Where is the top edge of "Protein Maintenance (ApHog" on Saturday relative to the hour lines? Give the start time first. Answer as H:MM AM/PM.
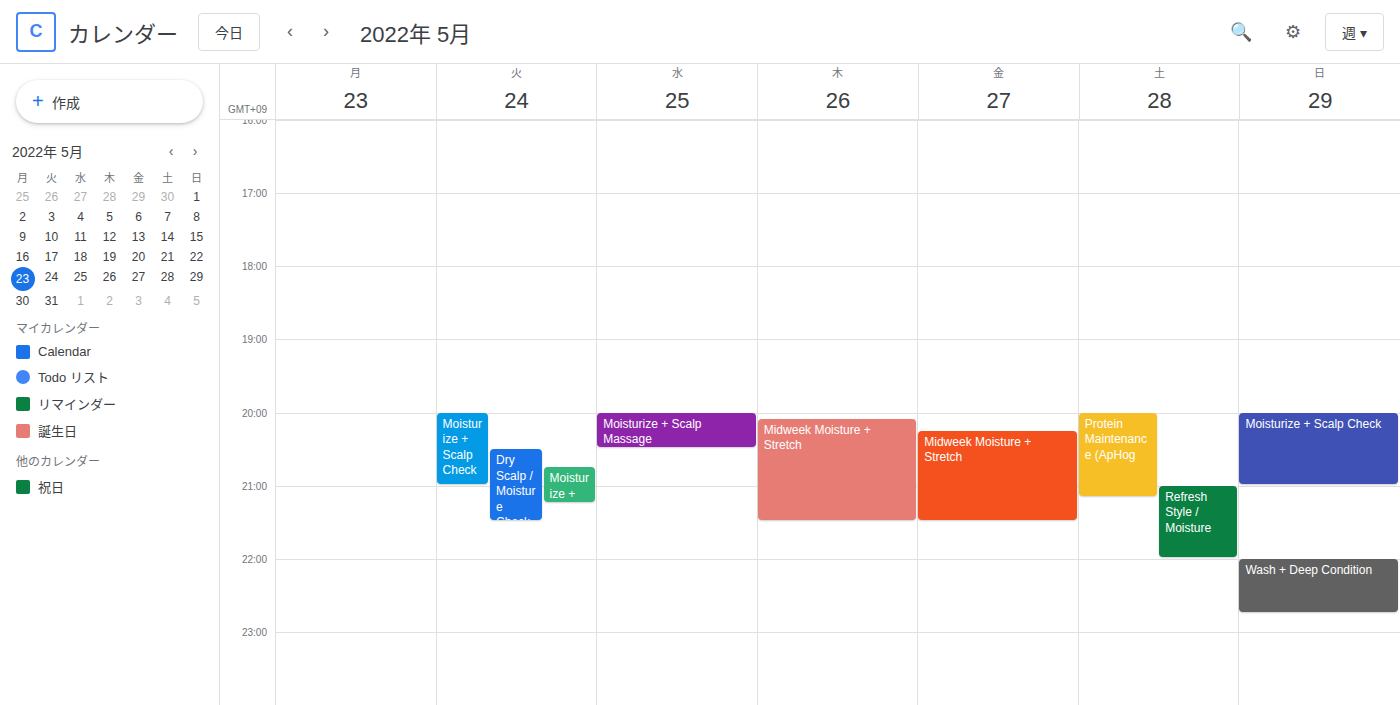
8:00 PM -- exactly on the 8 PM line.